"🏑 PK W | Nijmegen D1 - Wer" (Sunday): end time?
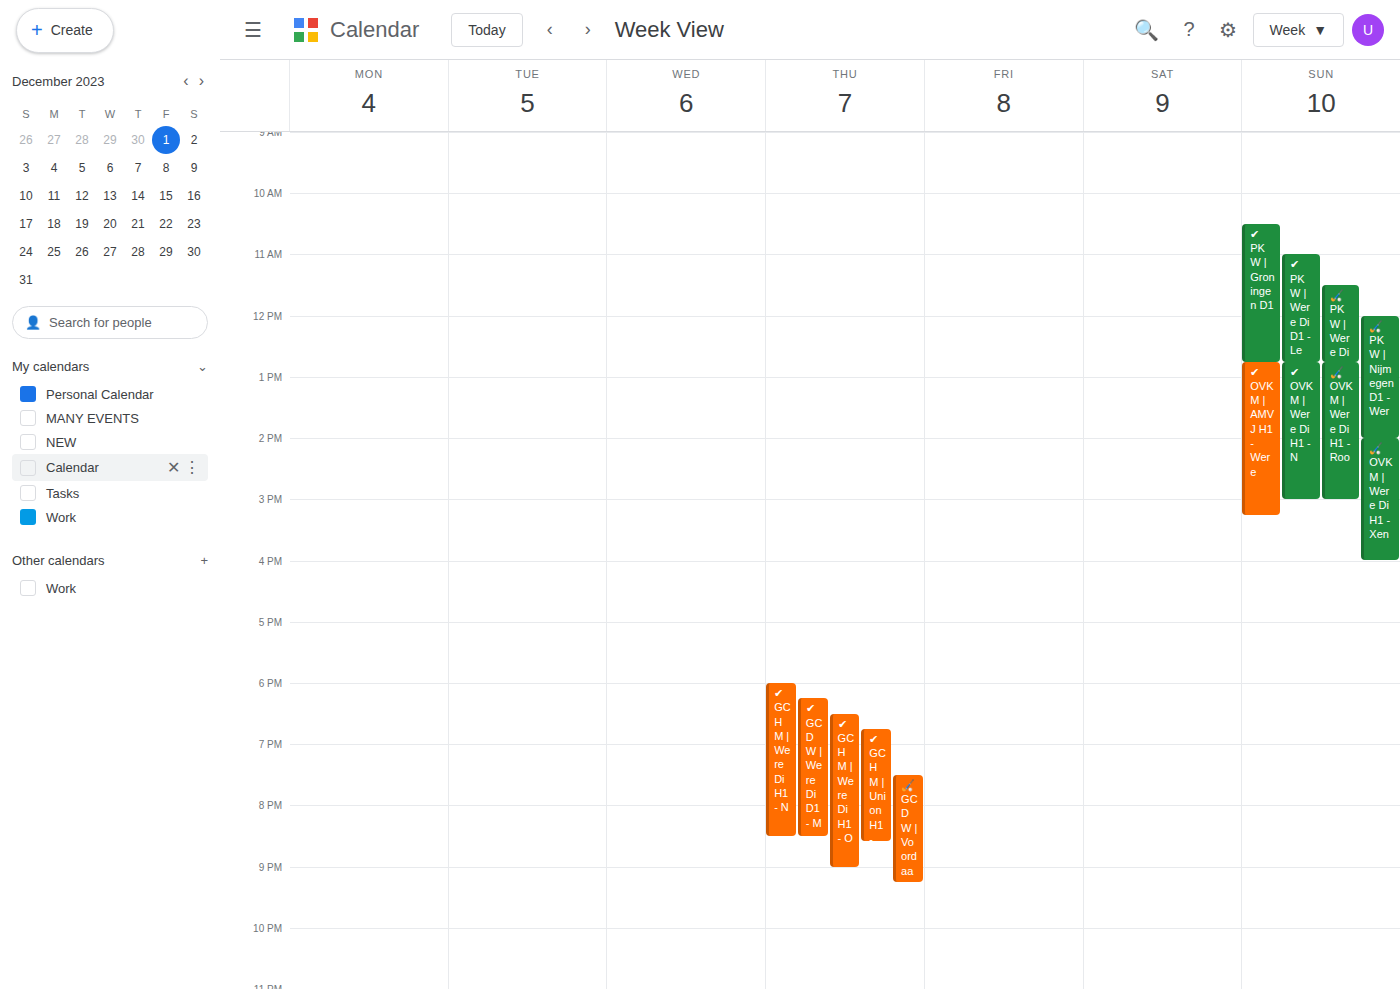
2:00 PM